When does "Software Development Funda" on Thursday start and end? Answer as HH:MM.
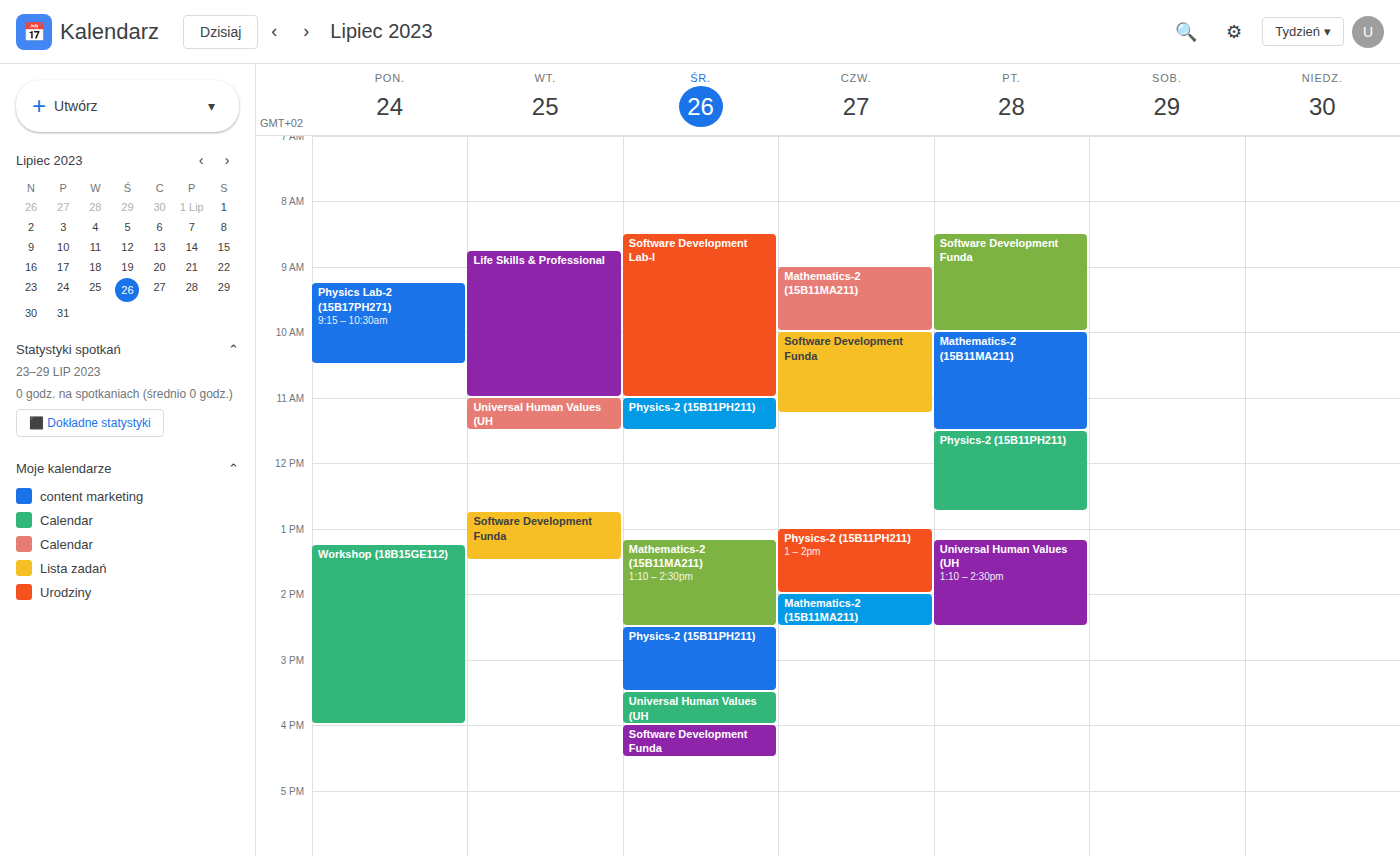
10:00 to 11:15